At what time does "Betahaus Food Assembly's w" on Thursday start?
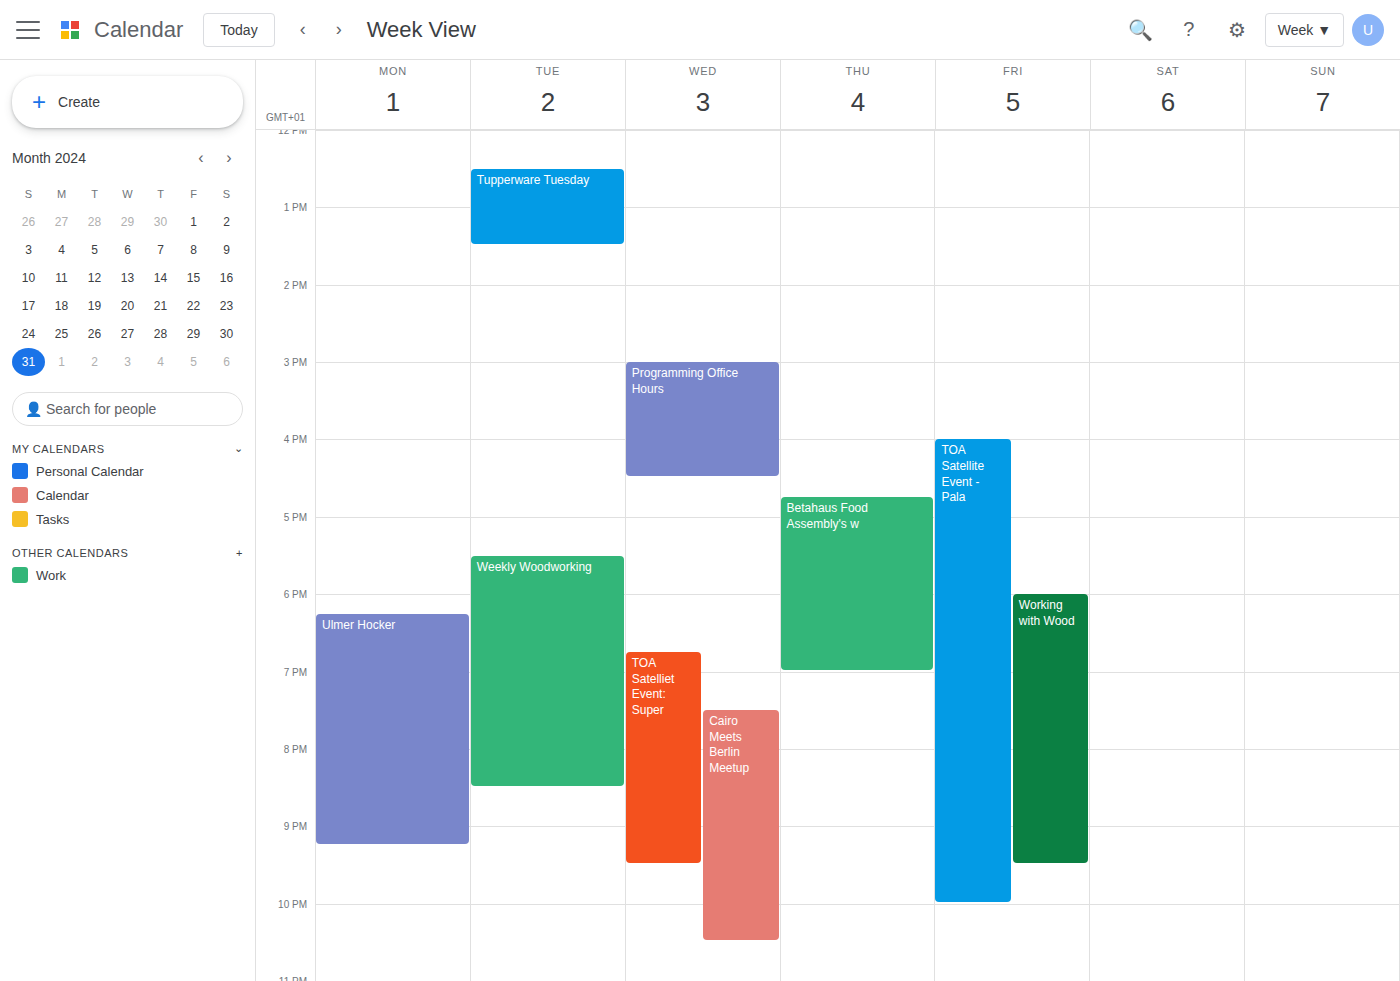
4:45 PM